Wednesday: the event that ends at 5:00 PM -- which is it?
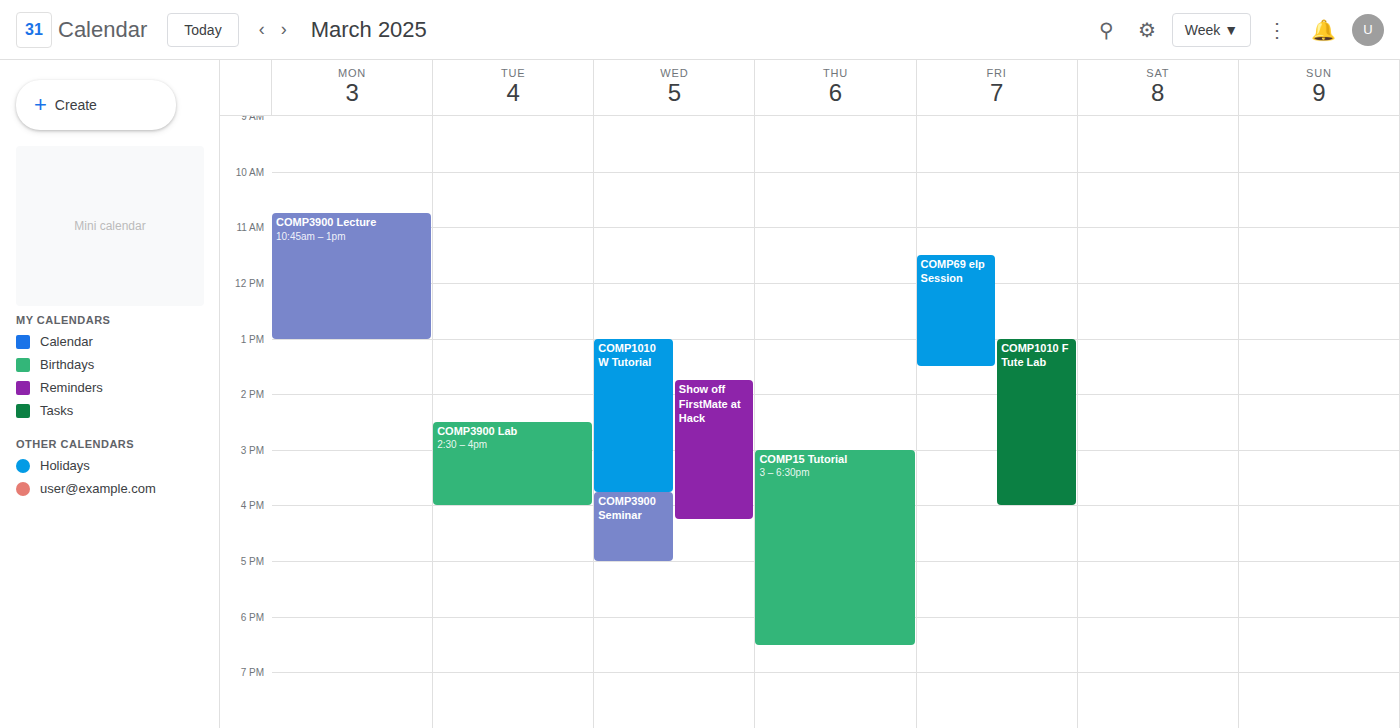
"COMP3900 Seminar"